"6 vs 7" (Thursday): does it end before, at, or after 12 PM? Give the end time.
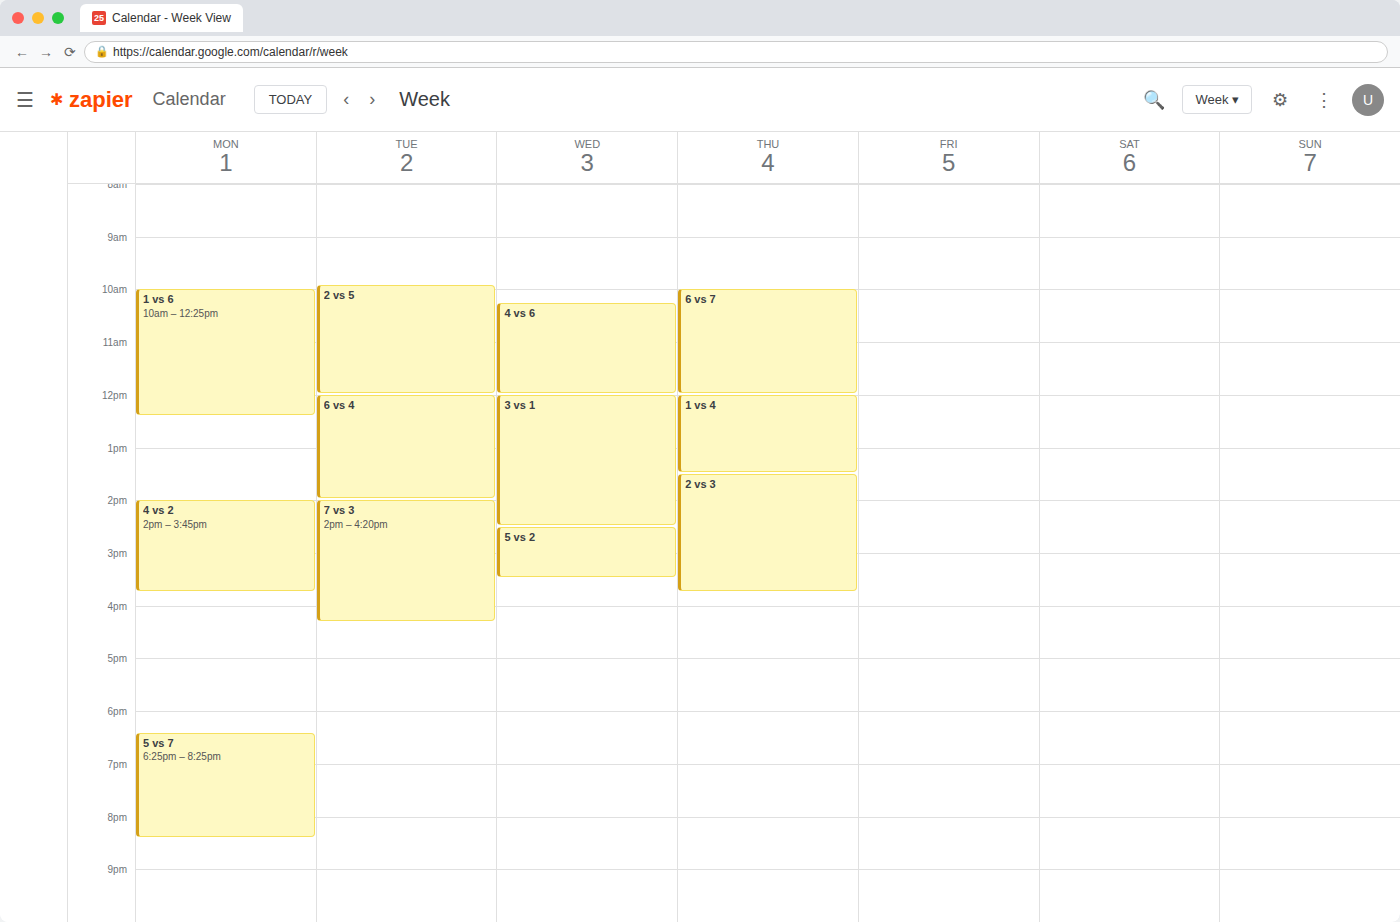
12:00 PM -- exactly at 12 PM, on the 12 PM line.